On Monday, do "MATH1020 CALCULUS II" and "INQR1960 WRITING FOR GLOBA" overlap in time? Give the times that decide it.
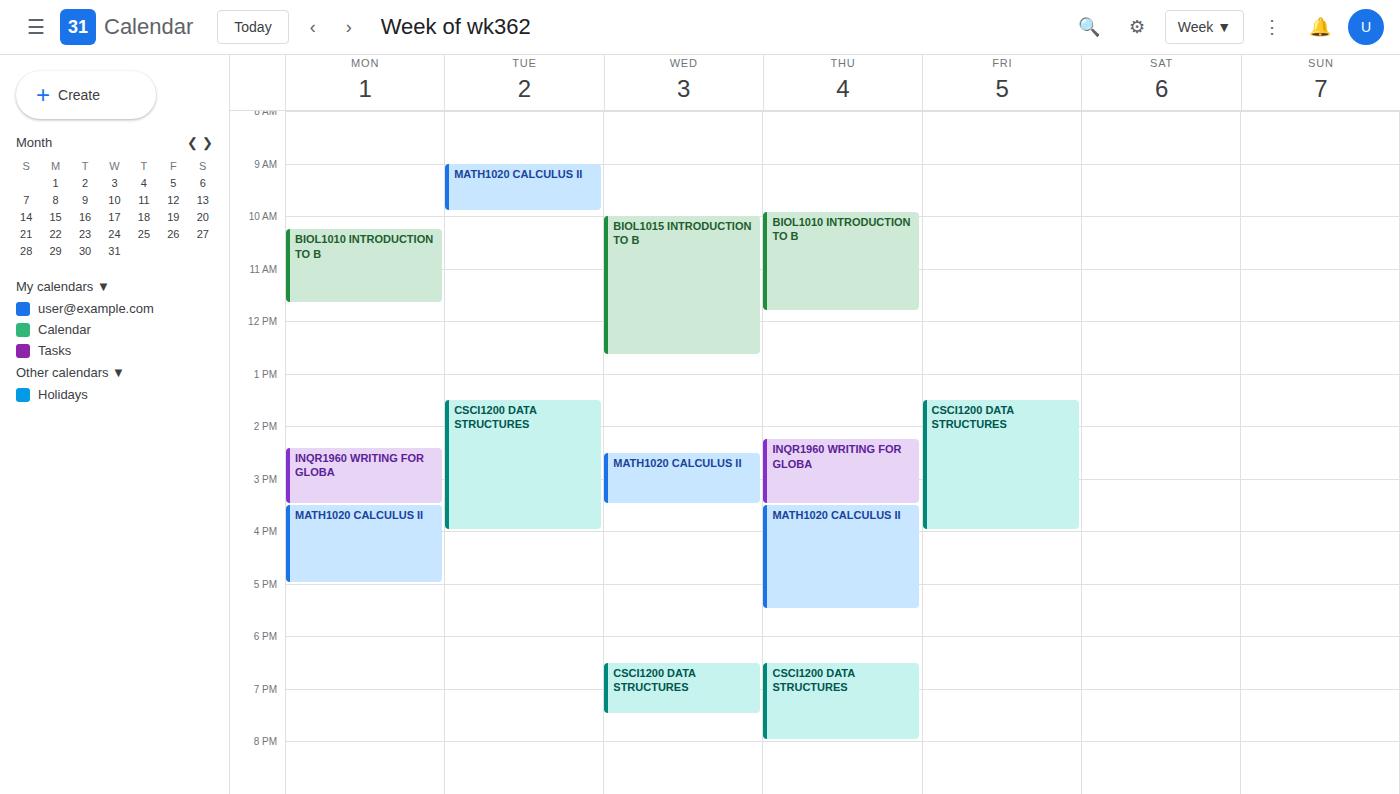
"INQR1960 WRITING FOR GLOBA" ends at 3:30 PM, exactly when "MATH1020 CALCULUS II" starts -- they touch but do not overlap.